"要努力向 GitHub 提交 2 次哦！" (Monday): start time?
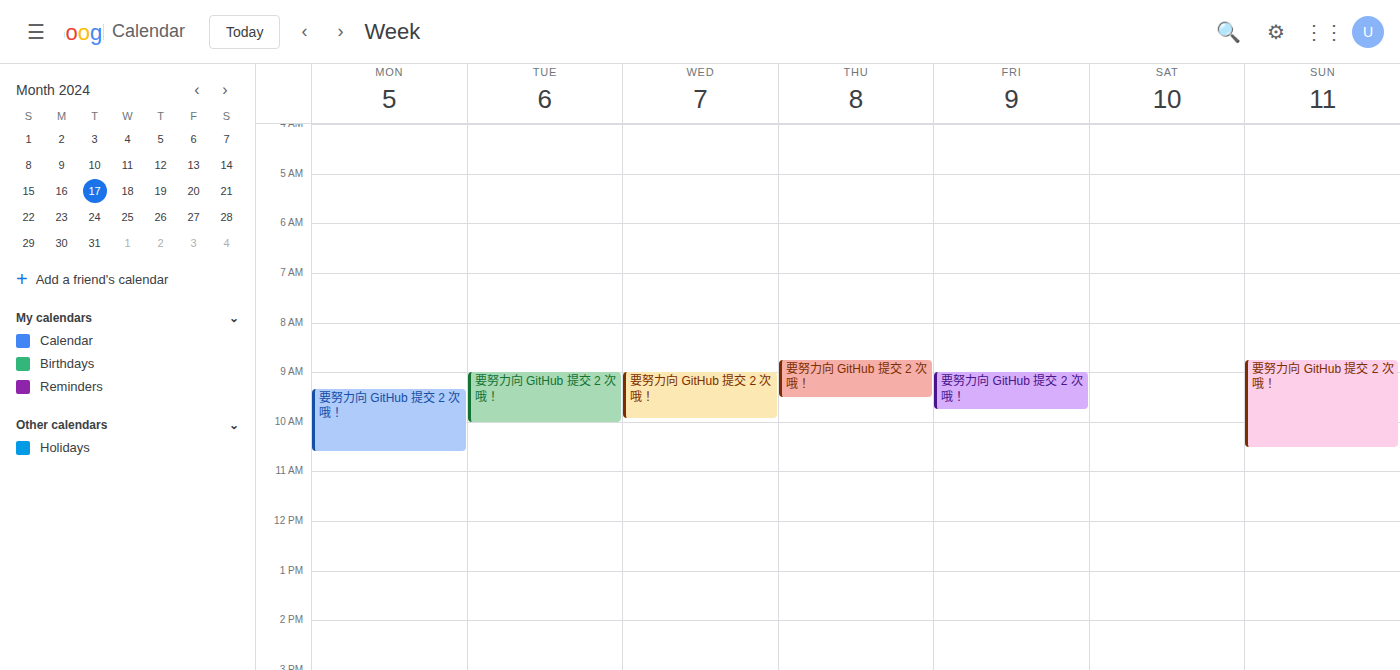
9:20 AM